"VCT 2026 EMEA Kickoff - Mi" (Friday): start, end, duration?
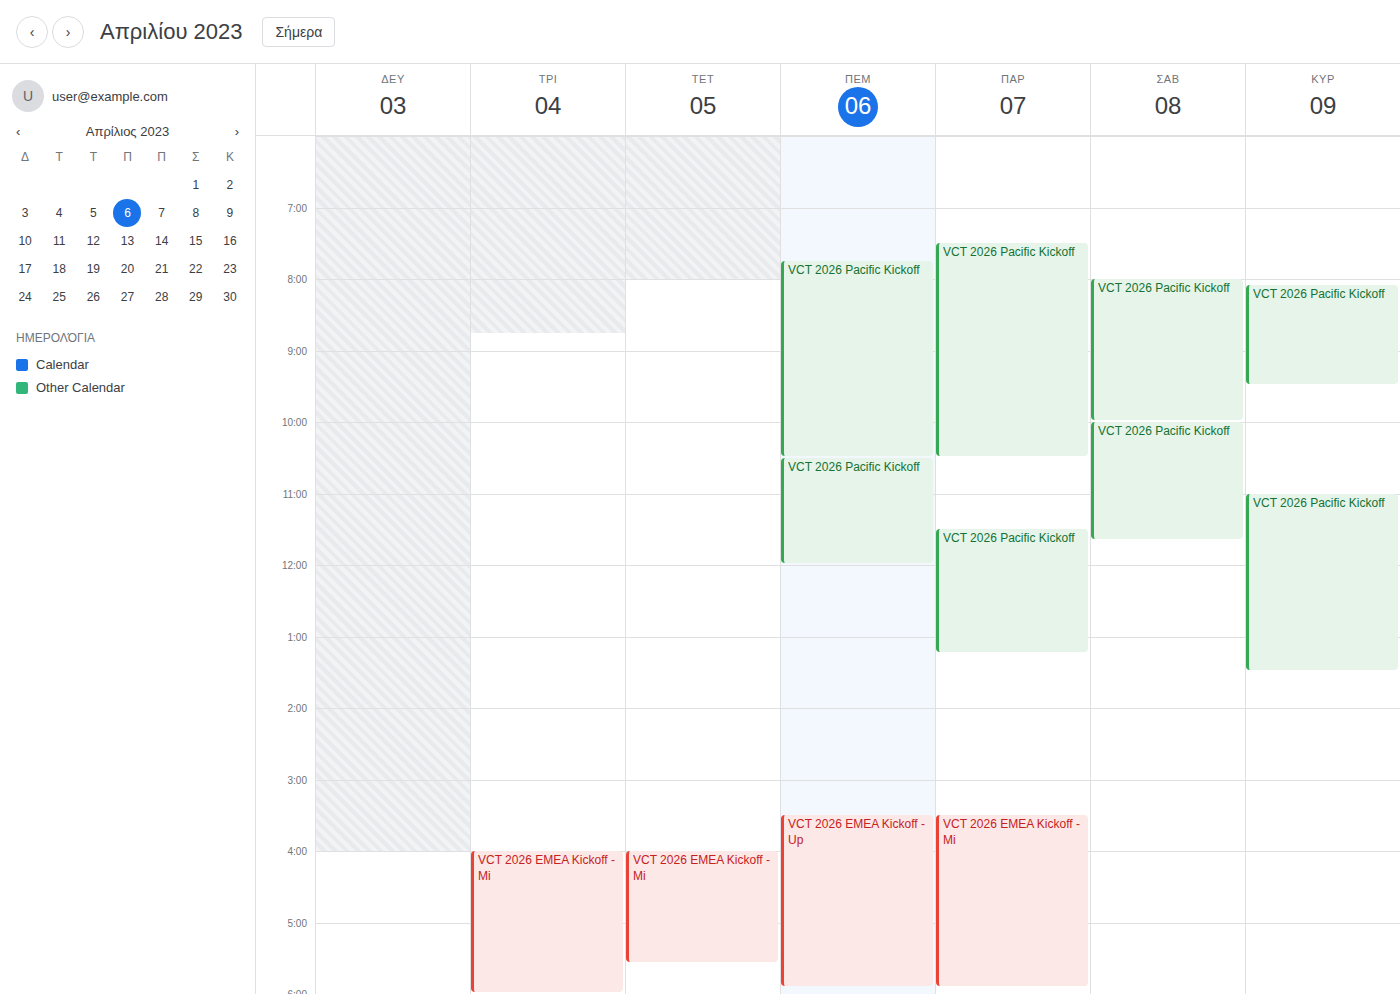
3:30 PM to 5:55 PM, 2 hours 25 minutes